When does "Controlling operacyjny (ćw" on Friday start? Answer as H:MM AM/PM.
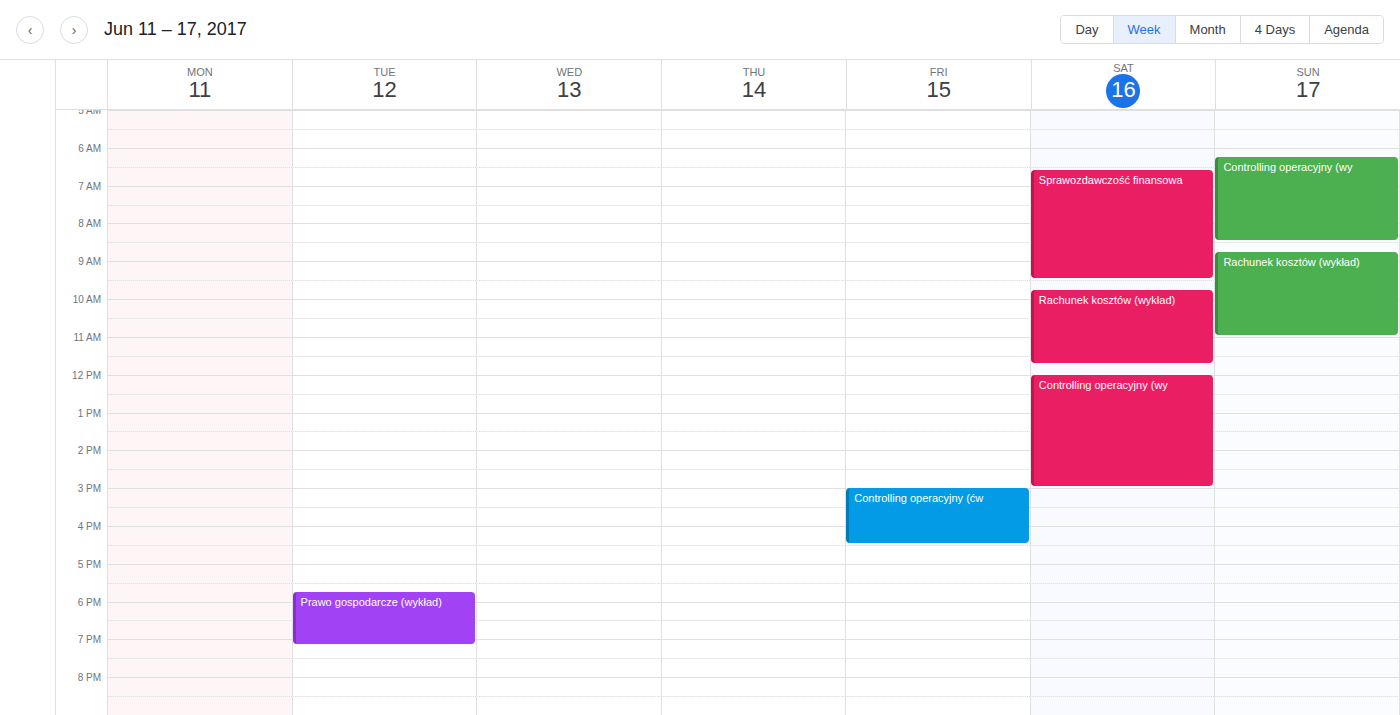
3:00 PM